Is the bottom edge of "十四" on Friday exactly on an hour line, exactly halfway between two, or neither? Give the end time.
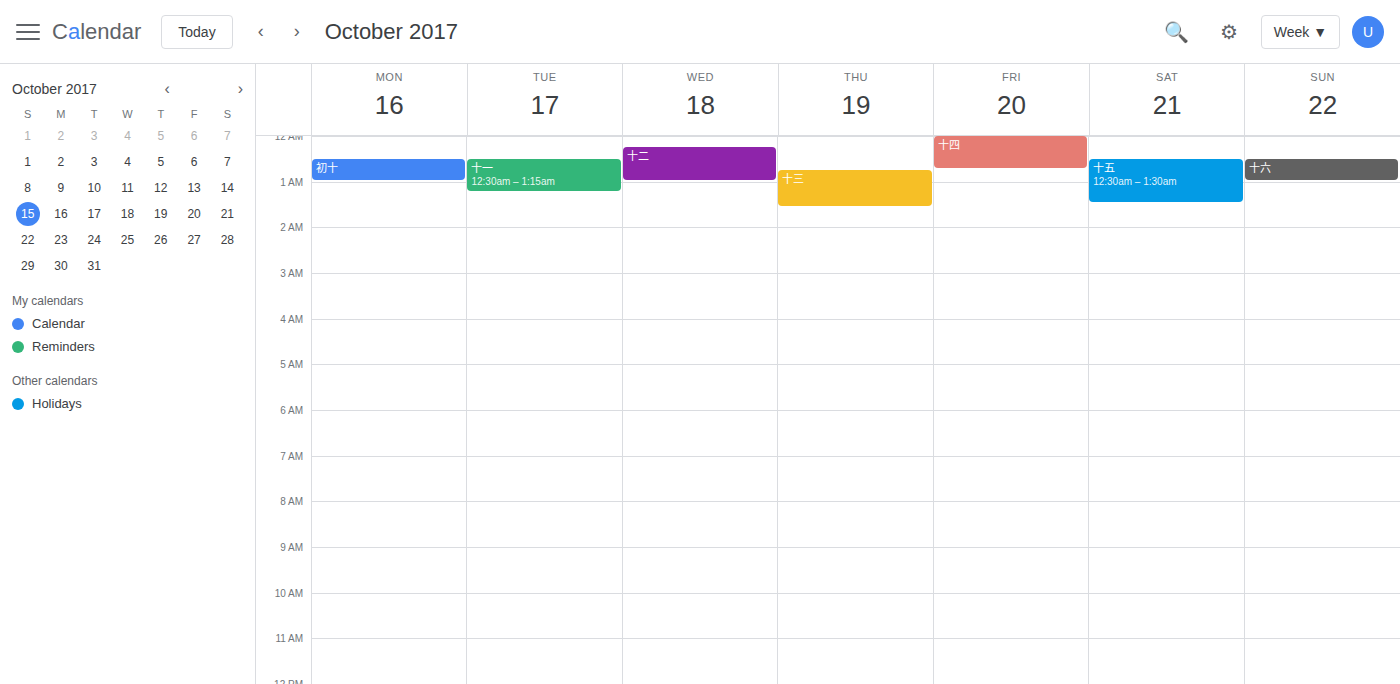
12:45 AM -- neither: three quarters of the way from the 12 AM line to the 1 AM line.